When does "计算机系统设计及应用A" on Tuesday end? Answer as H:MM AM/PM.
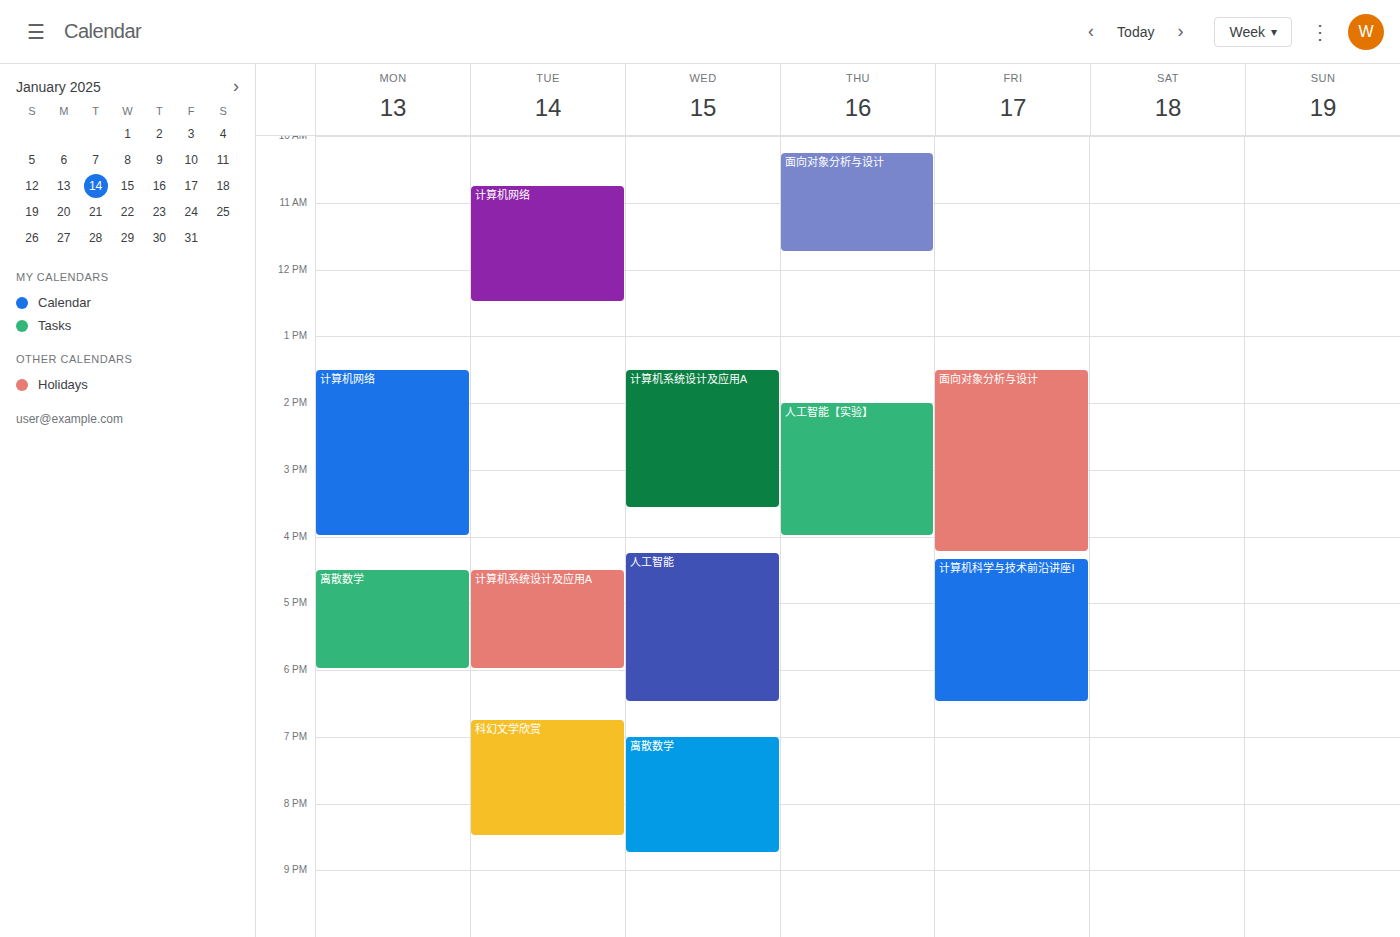
6:00 PM